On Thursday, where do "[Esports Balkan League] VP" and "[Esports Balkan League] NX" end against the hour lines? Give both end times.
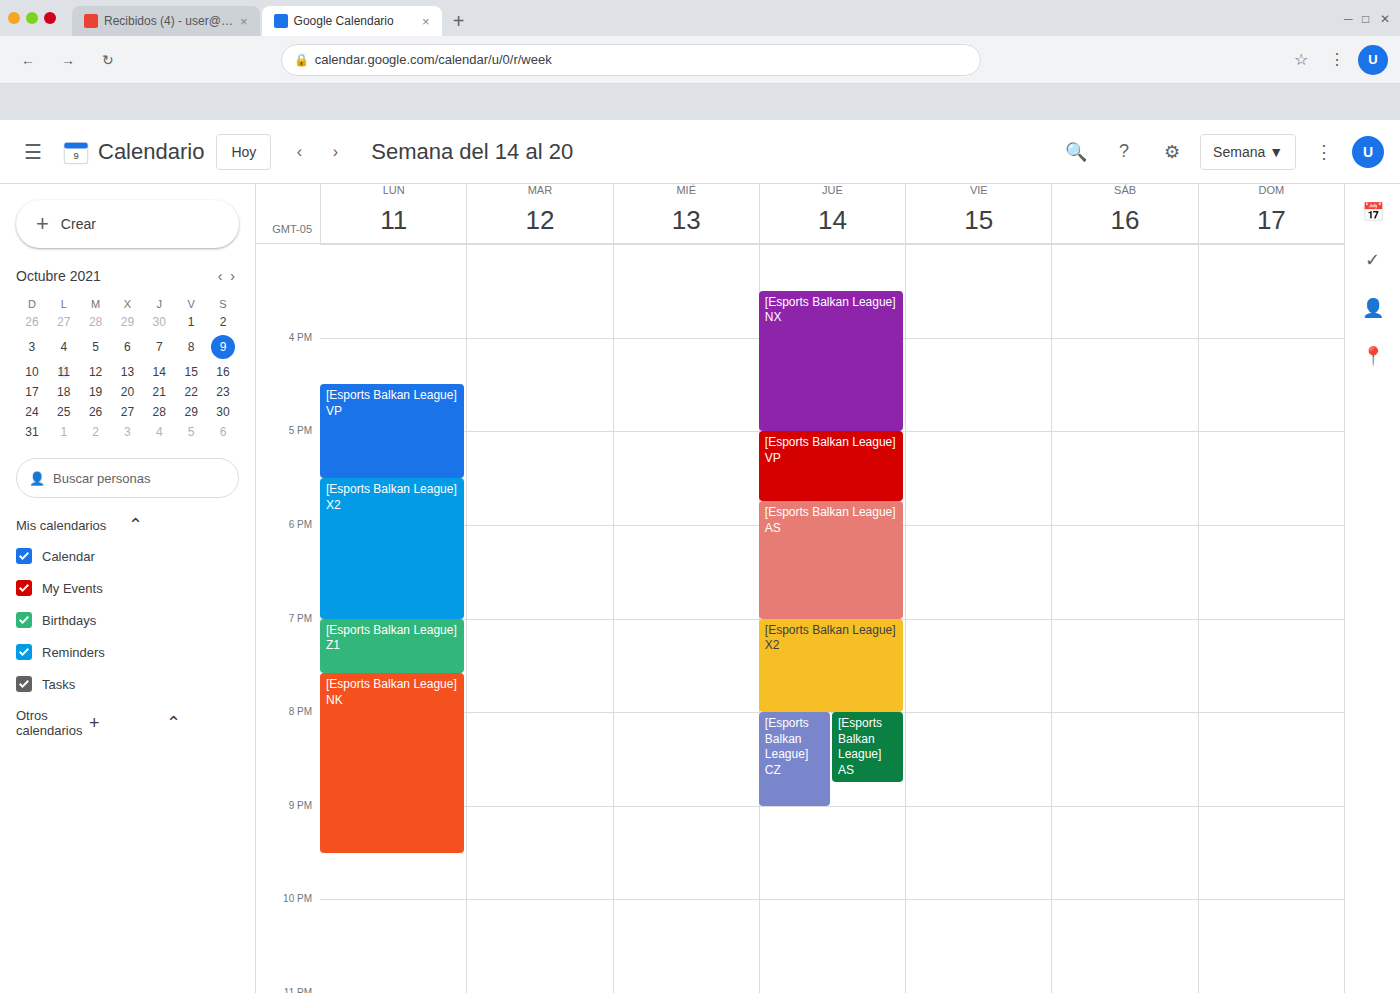
"[Esports Balkan League] VP": 5:45 PM, neither: three quarters of the way from the 5 PM line to the 6 PM line. "[Esports Balkan League] NX": 5:00 PM, exactly on the 5 PM line.